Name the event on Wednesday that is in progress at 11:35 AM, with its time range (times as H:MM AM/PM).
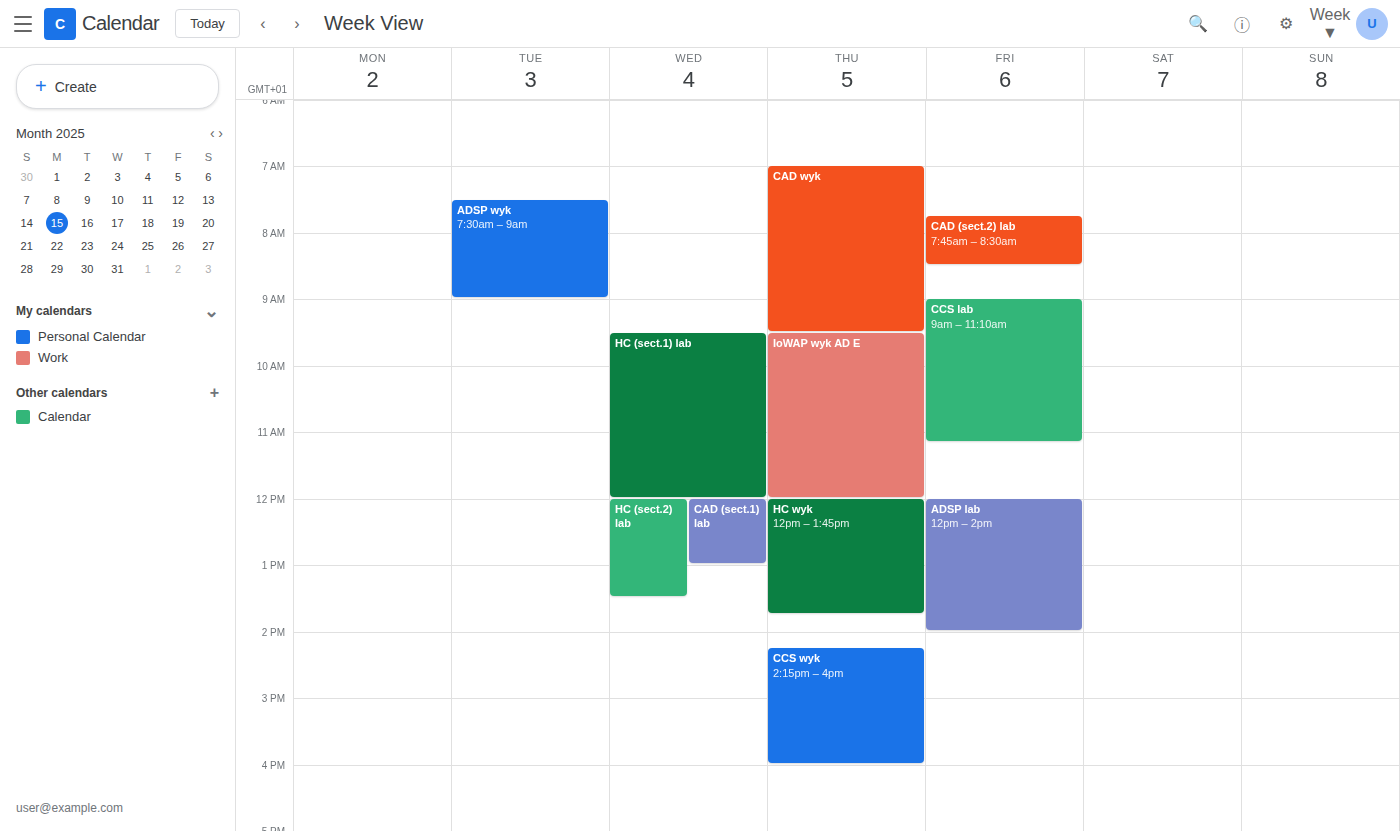
"HC (sect.1) lab", 9:30 AM to 12:00 PM